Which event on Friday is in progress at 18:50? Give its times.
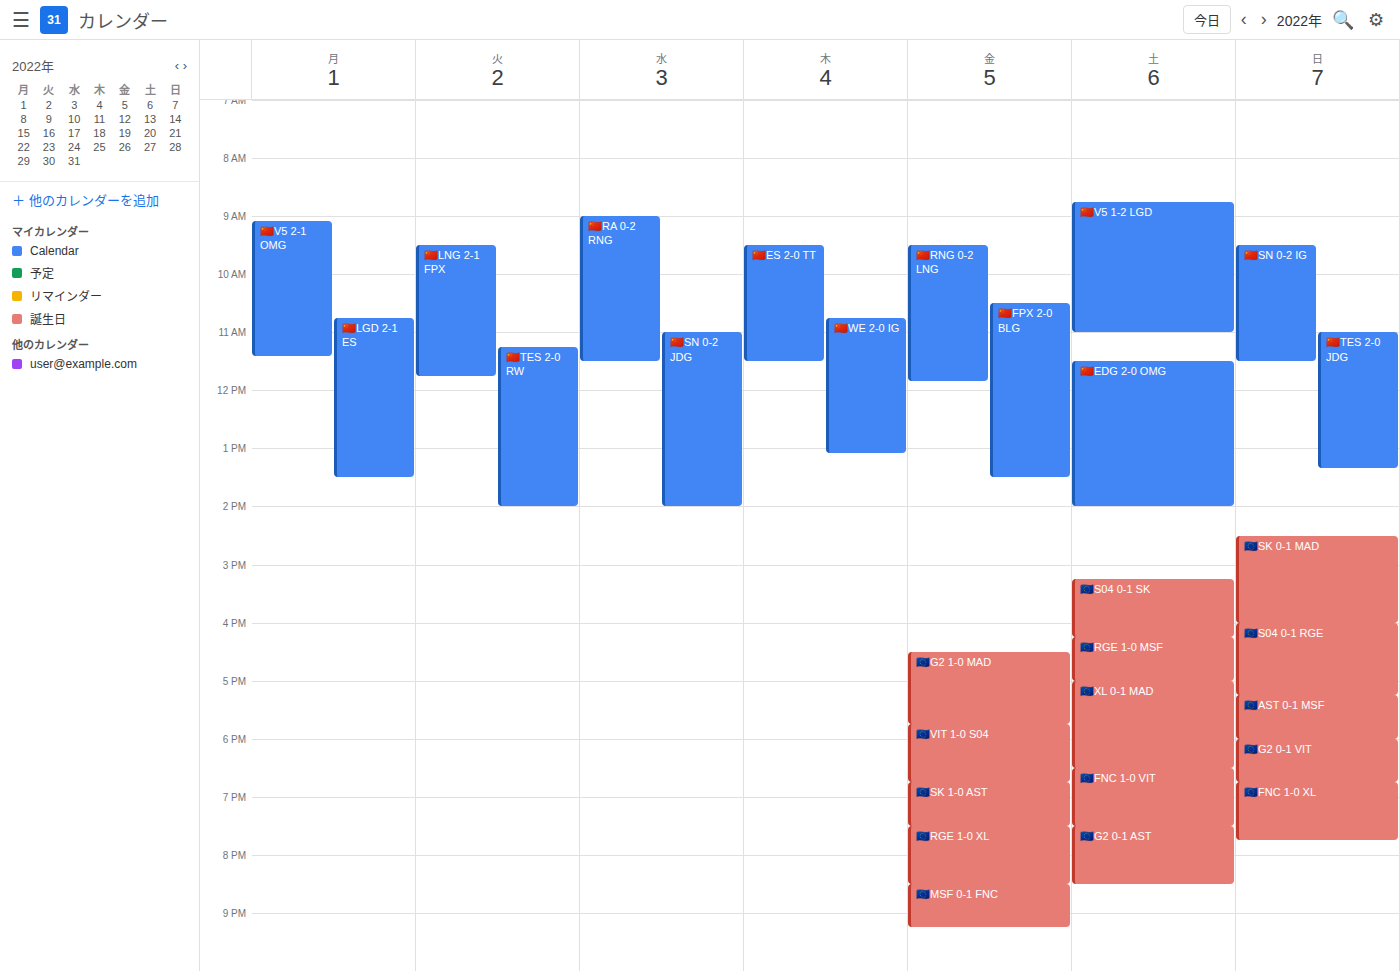
"🇪🇺SK 1-0 AST", 18:45 to 19:30